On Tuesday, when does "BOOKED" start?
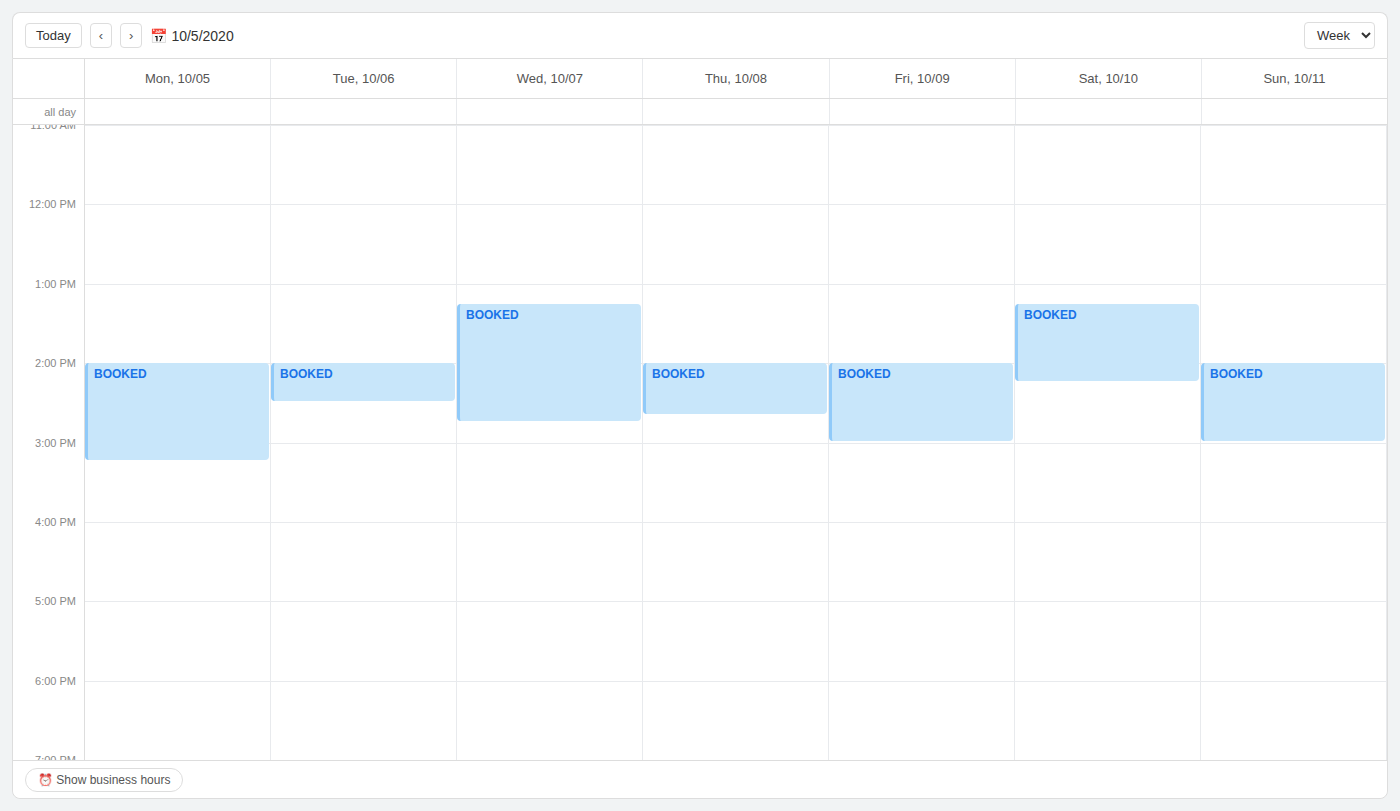
2:00 PM